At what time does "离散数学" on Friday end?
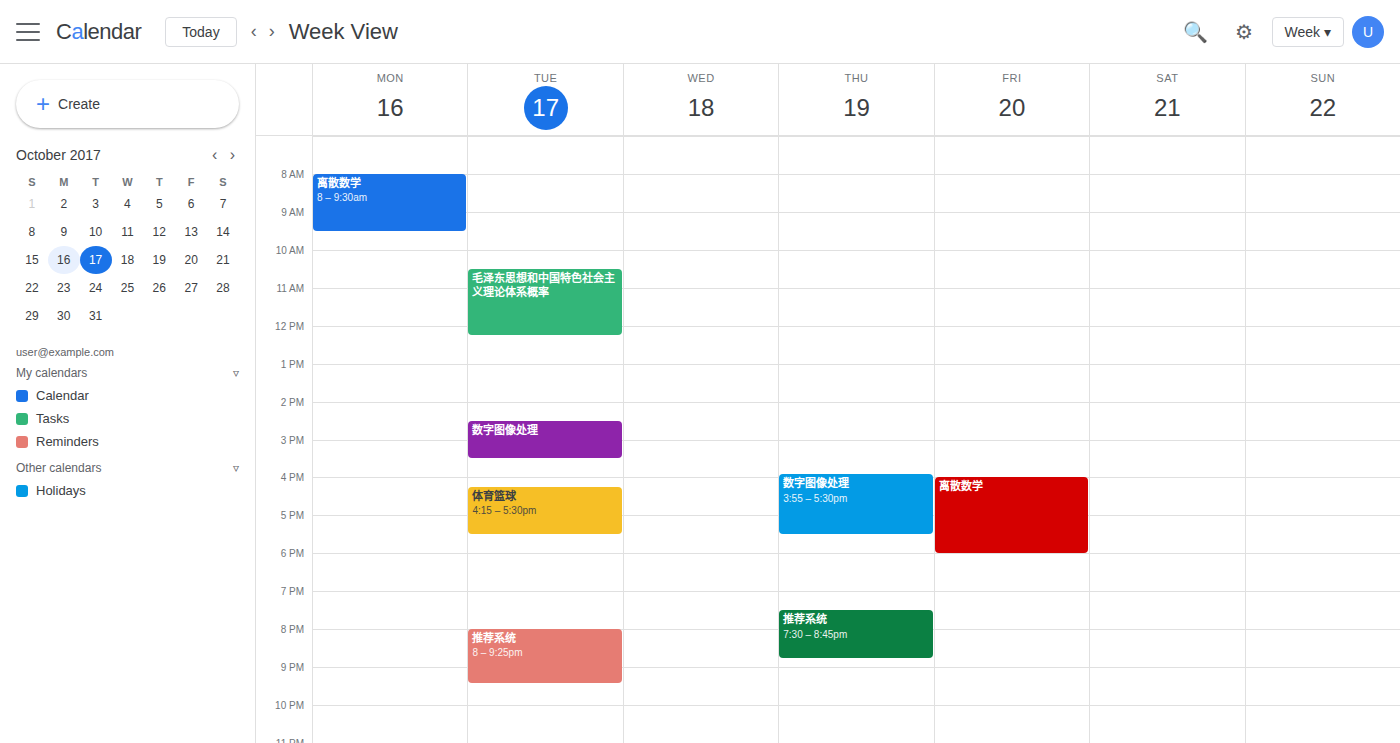
6:00 PM